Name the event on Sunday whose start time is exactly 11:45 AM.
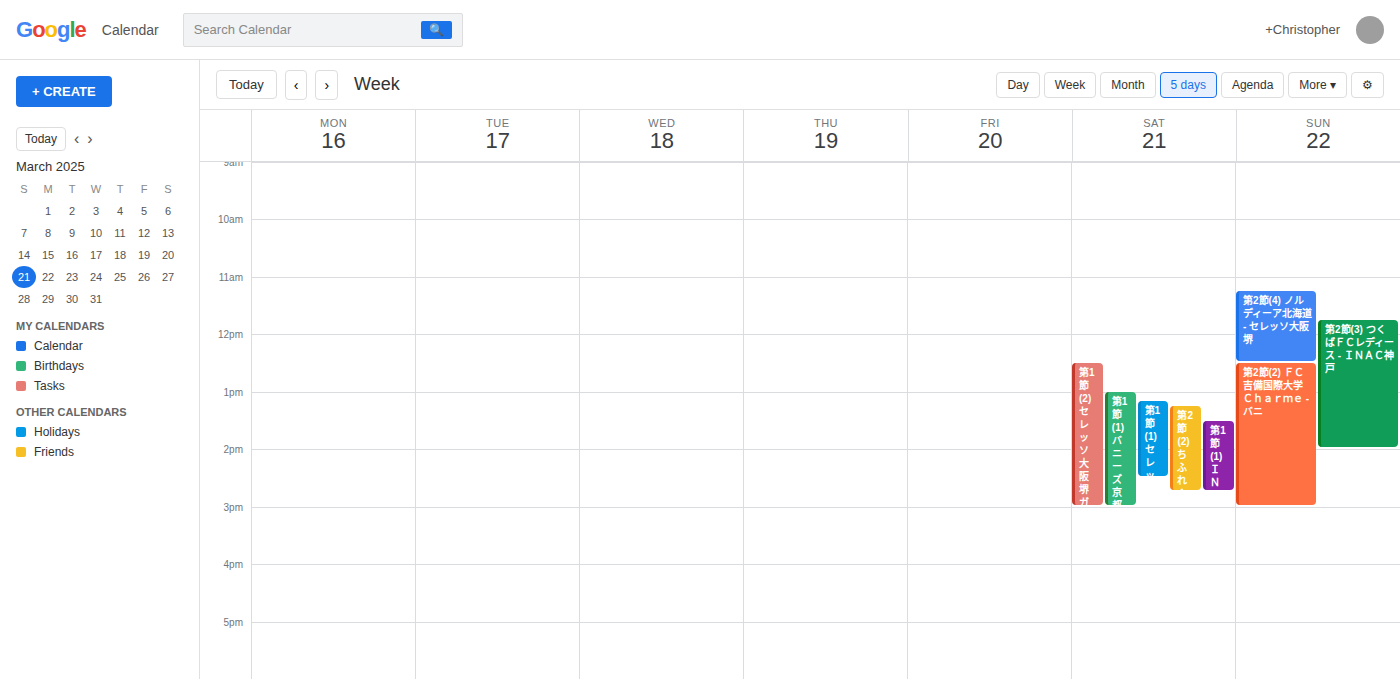
"第2節(3) つくばＦＣレディース - ＩＮＡＣ神戸"